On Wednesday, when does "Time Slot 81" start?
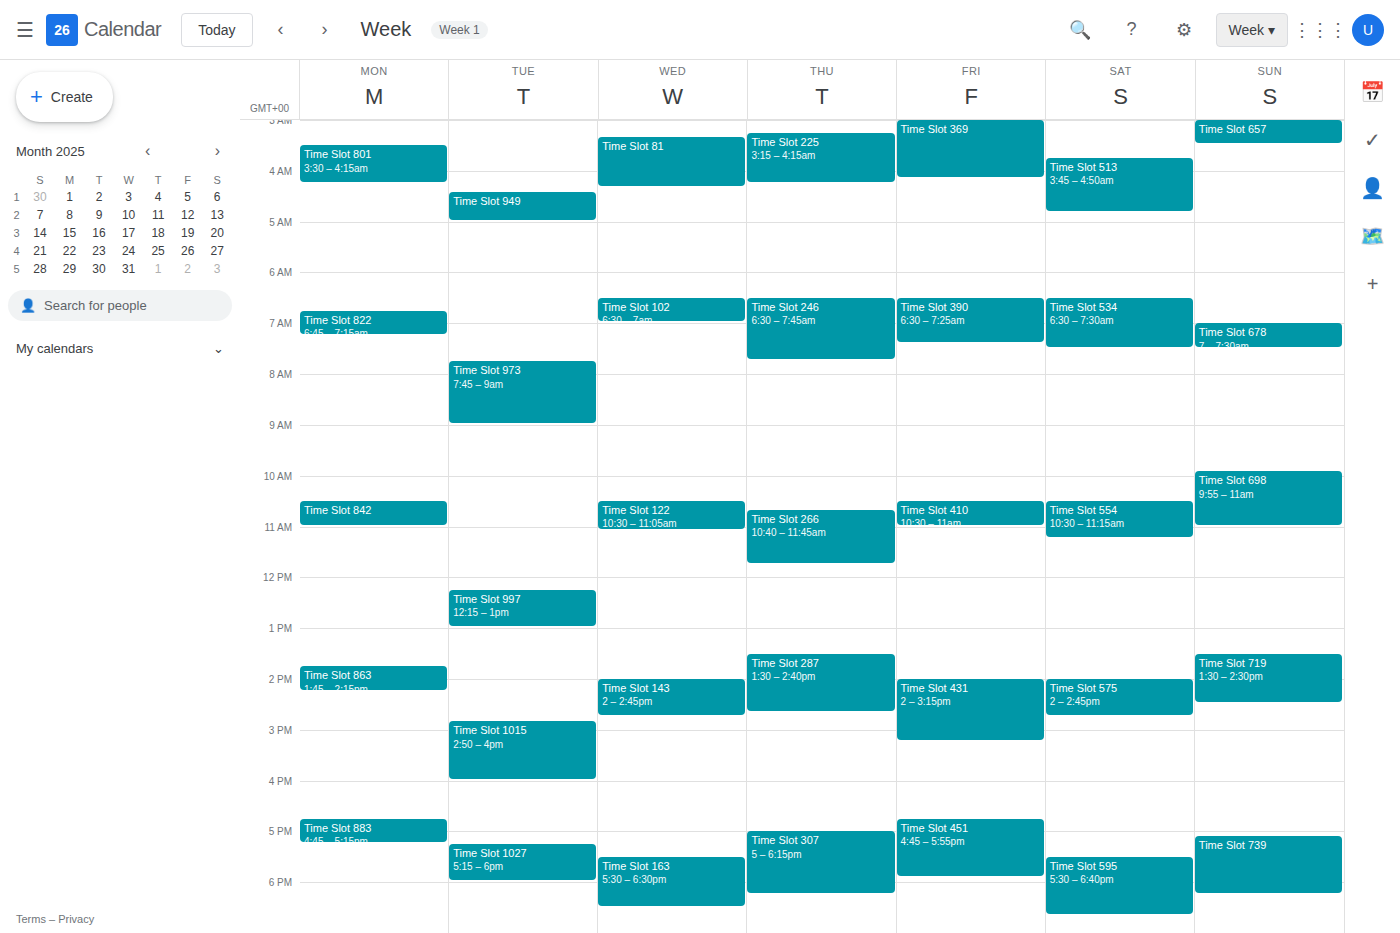
03:20